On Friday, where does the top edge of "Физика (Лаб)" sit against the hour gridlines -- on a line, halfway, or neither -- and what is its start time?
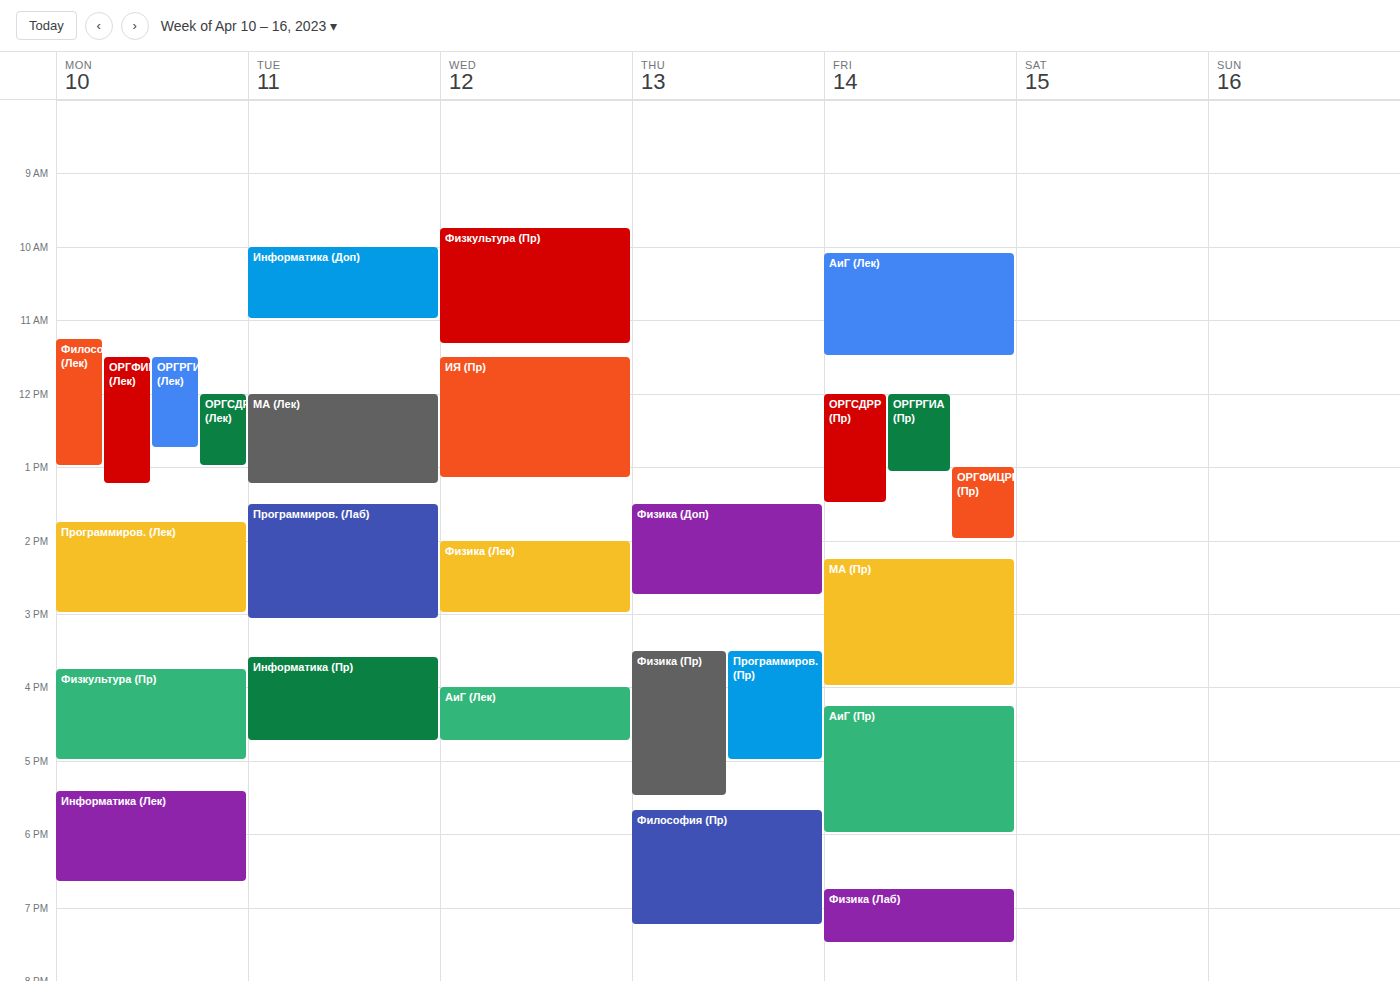
6:45 PM -- neither: three quarters of the way from the 6 PM line to the 7 PM line.